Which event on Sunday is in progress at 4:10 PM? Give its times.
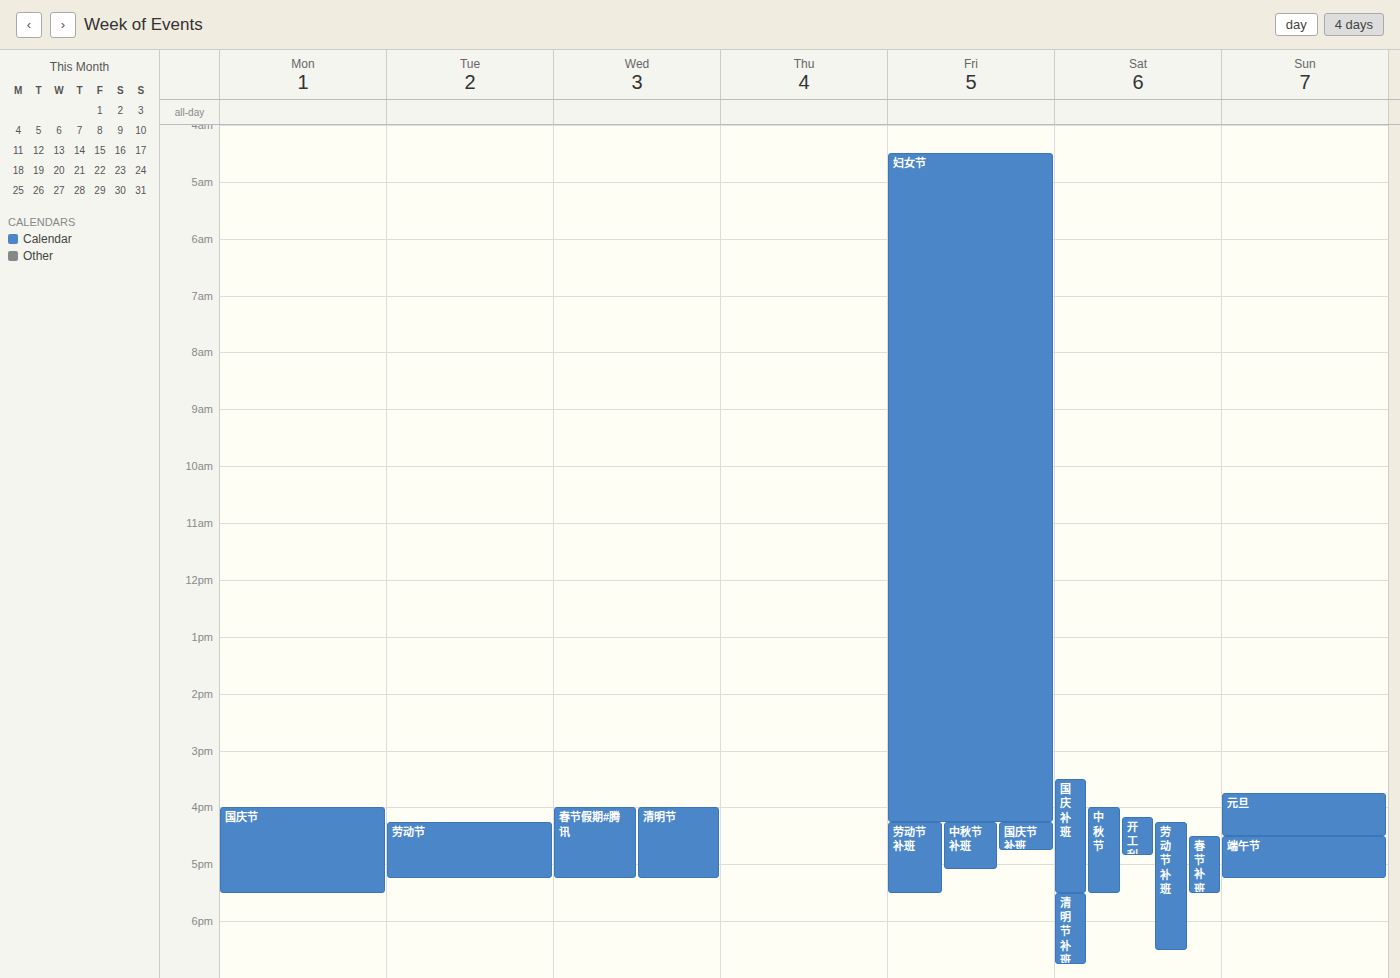
"元旦", 3:45 PM to 4:30 PM